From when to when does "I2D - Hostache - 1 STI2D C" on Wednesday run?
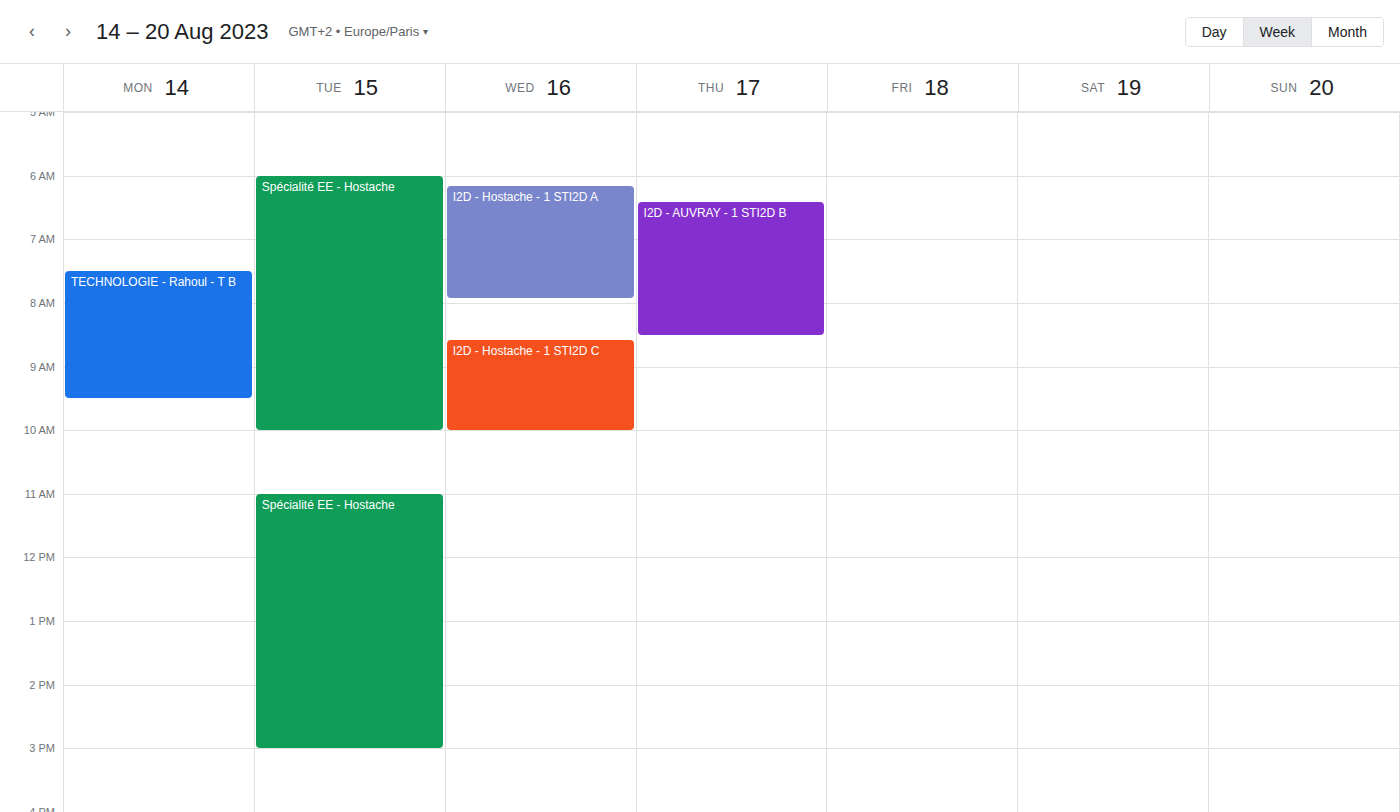
08:35 to 10:00